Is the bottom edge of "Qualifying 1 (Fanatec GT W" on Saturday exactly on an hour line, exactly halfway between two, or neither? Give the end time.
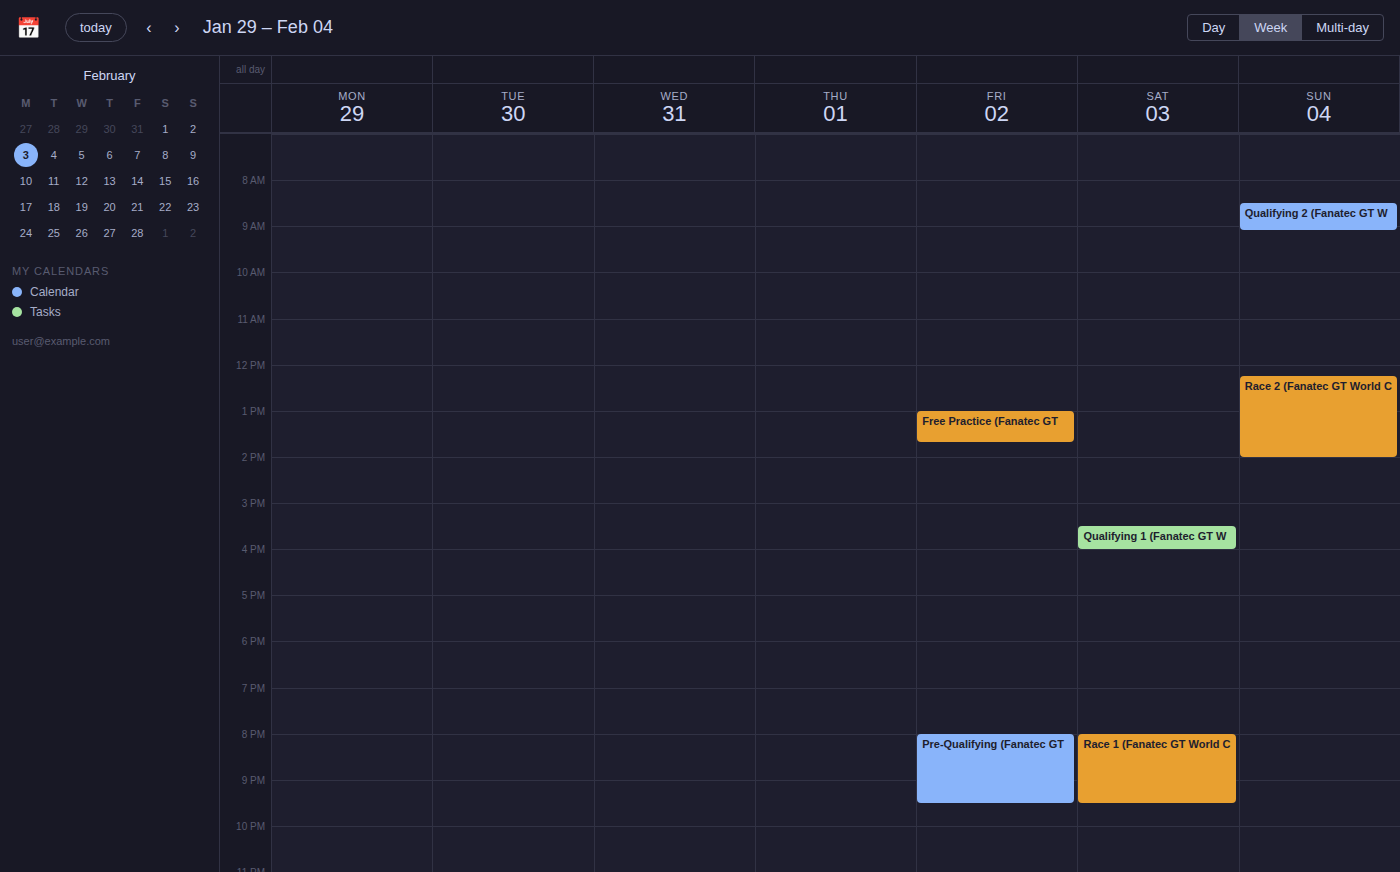
16:00 -- exactly on the 16:00 line.